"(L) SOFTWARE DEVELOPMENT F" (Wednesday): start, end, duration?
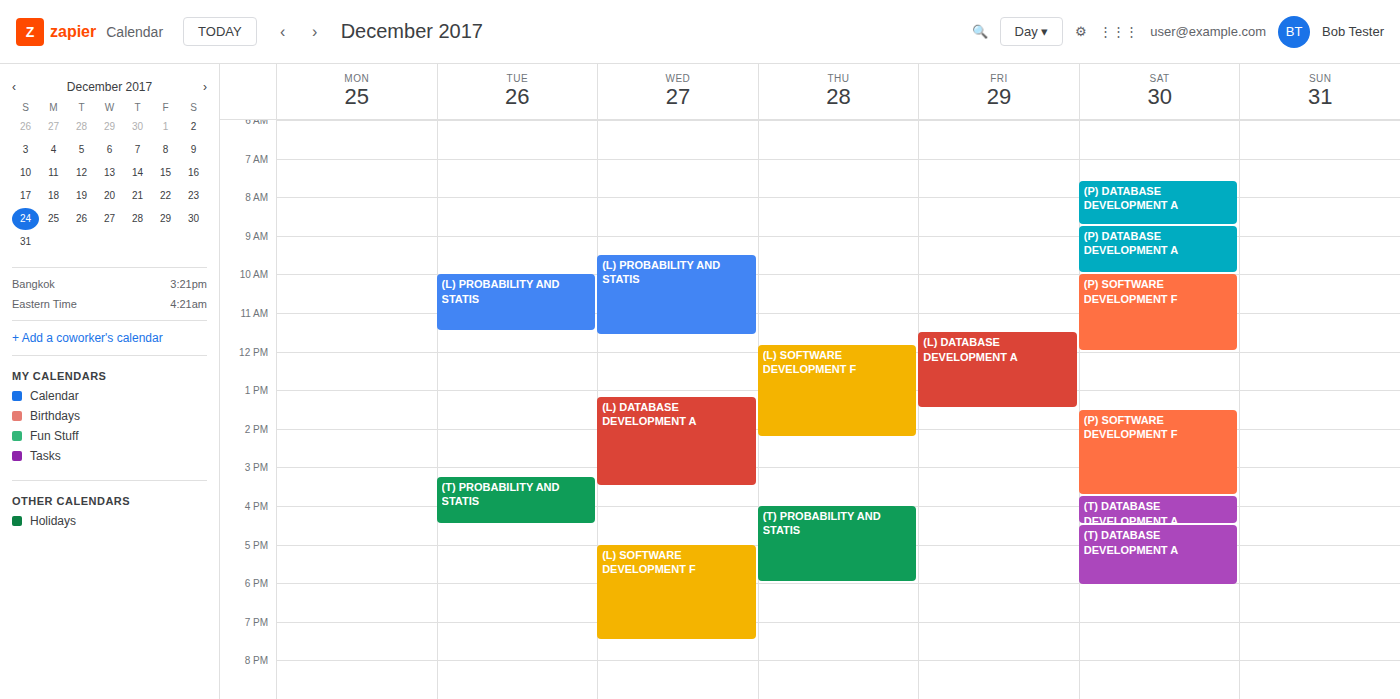
5:00 PM to 7:30 PM, 2 hours 30 minutes